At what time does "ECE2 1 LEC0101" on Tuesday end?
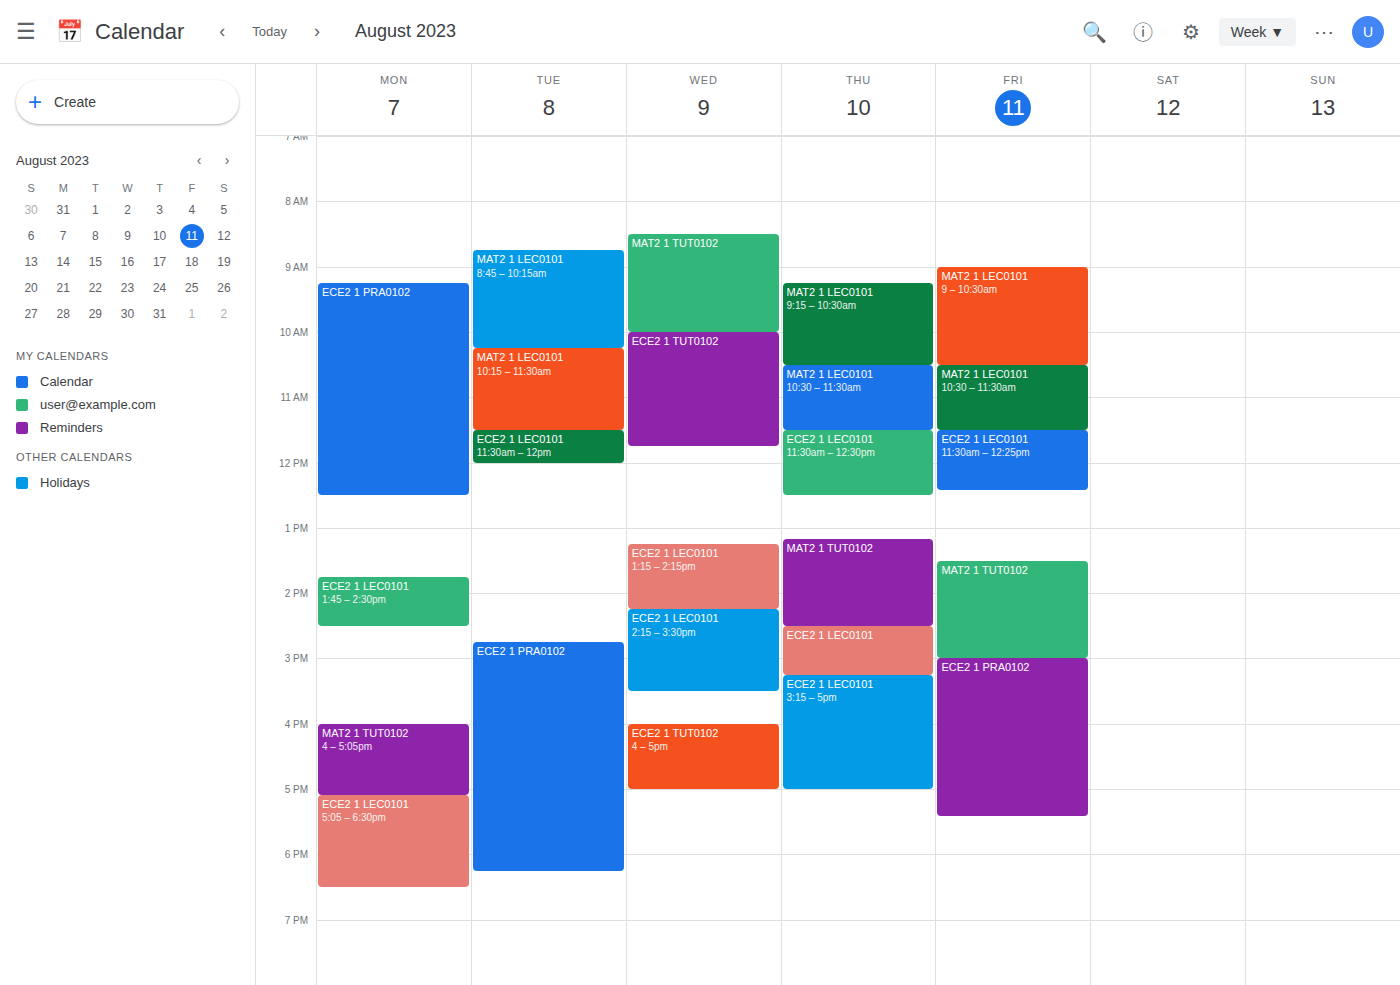
12:00 PM